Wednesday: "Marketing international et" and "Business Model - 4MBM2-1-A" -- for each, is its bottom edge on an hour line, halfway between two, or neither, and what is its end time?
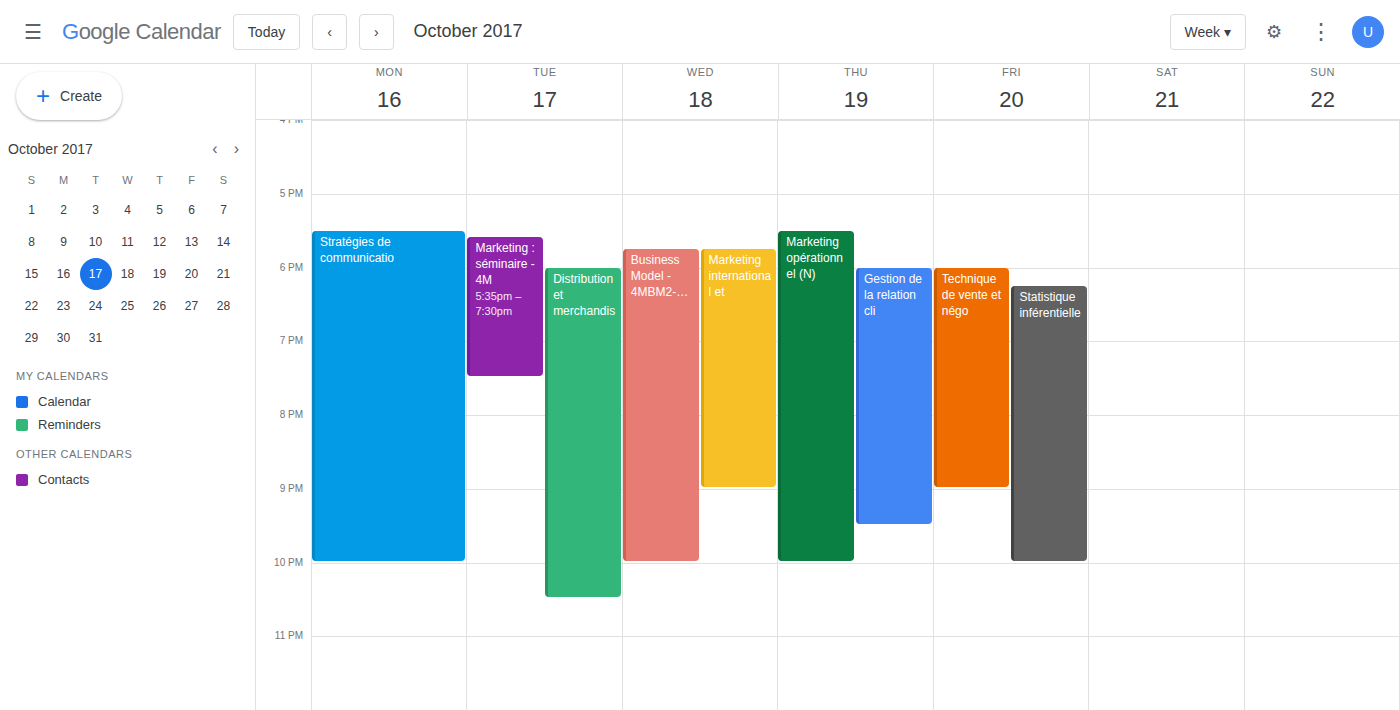
"Marketing international et": 9:00 PM, exactly on the 9 PM line. "Business Model - 4MBM2-1-A": 10:00 PM, exactly on the 10 PM line.